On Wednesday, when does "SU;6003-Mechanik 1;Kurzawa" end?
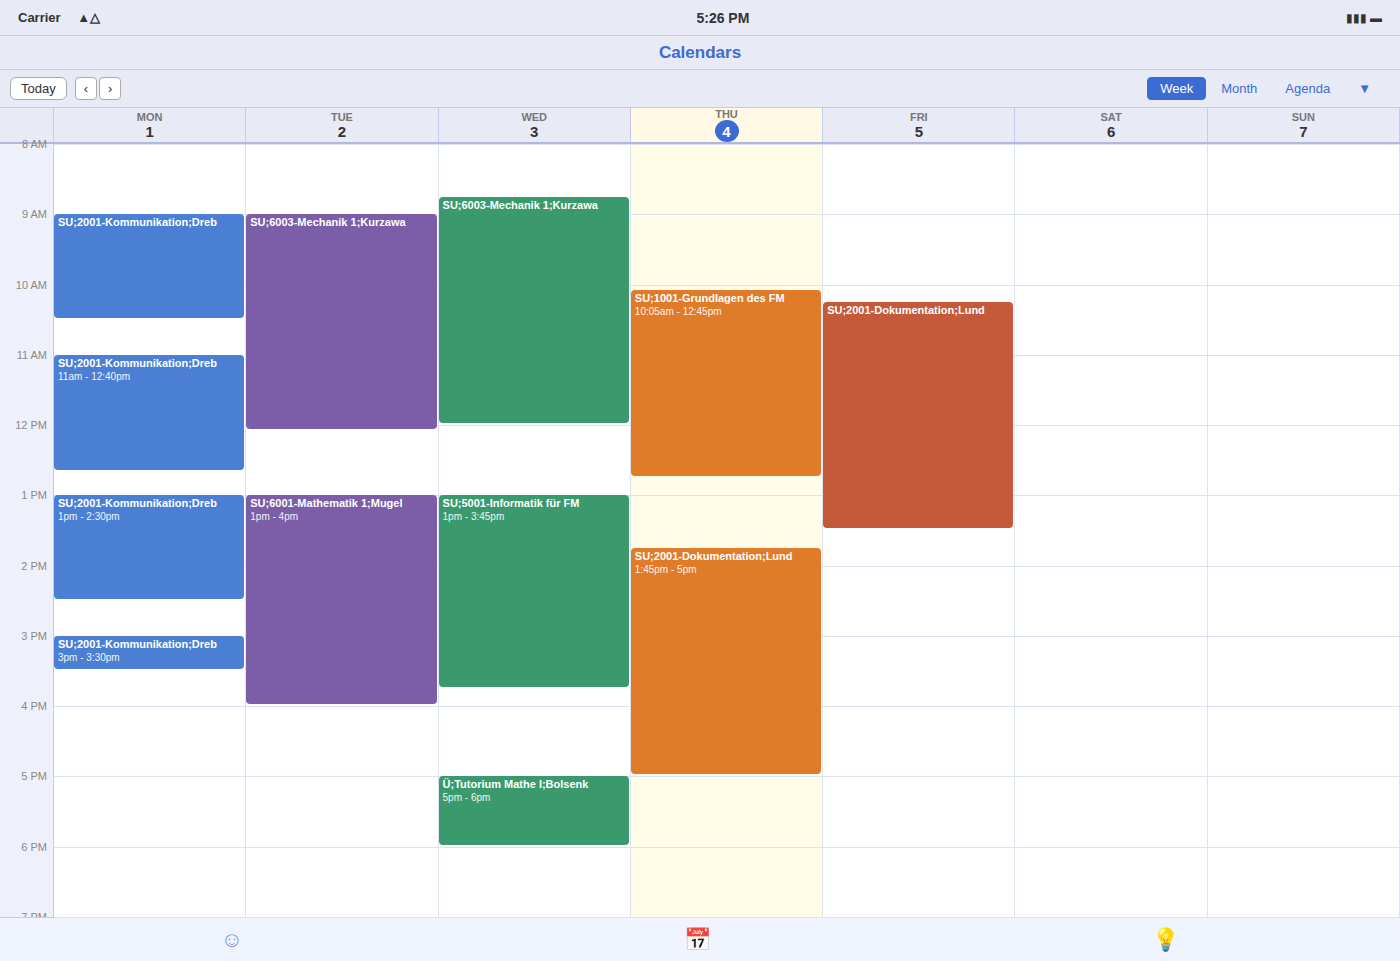
12:00 PM